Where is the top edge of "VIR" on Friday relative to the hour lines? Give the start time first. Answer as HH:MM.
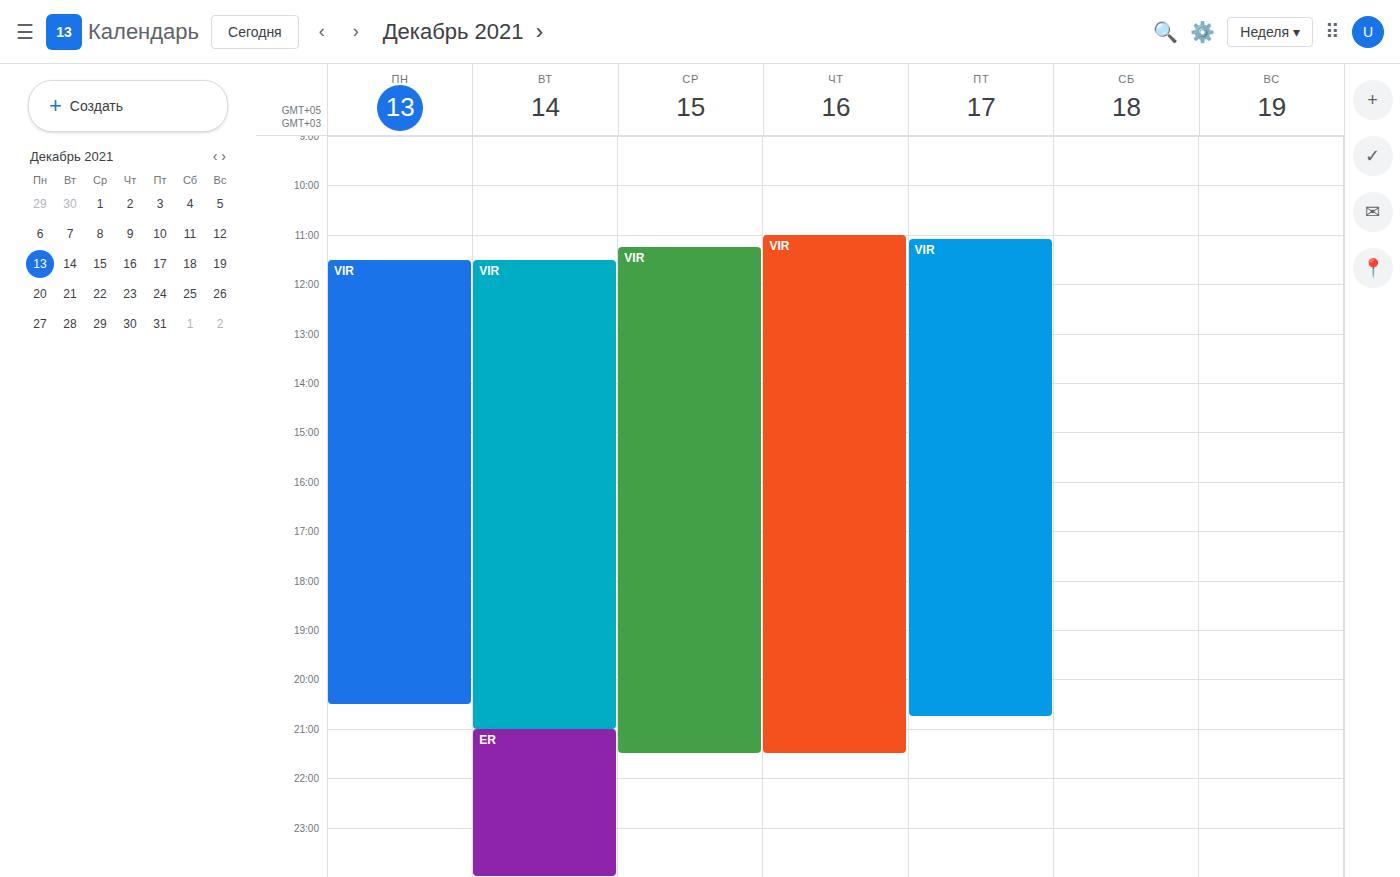
11:05 -- neither: 5 minutes below the 11:00 line and 55 minutes above the 12:00 line.